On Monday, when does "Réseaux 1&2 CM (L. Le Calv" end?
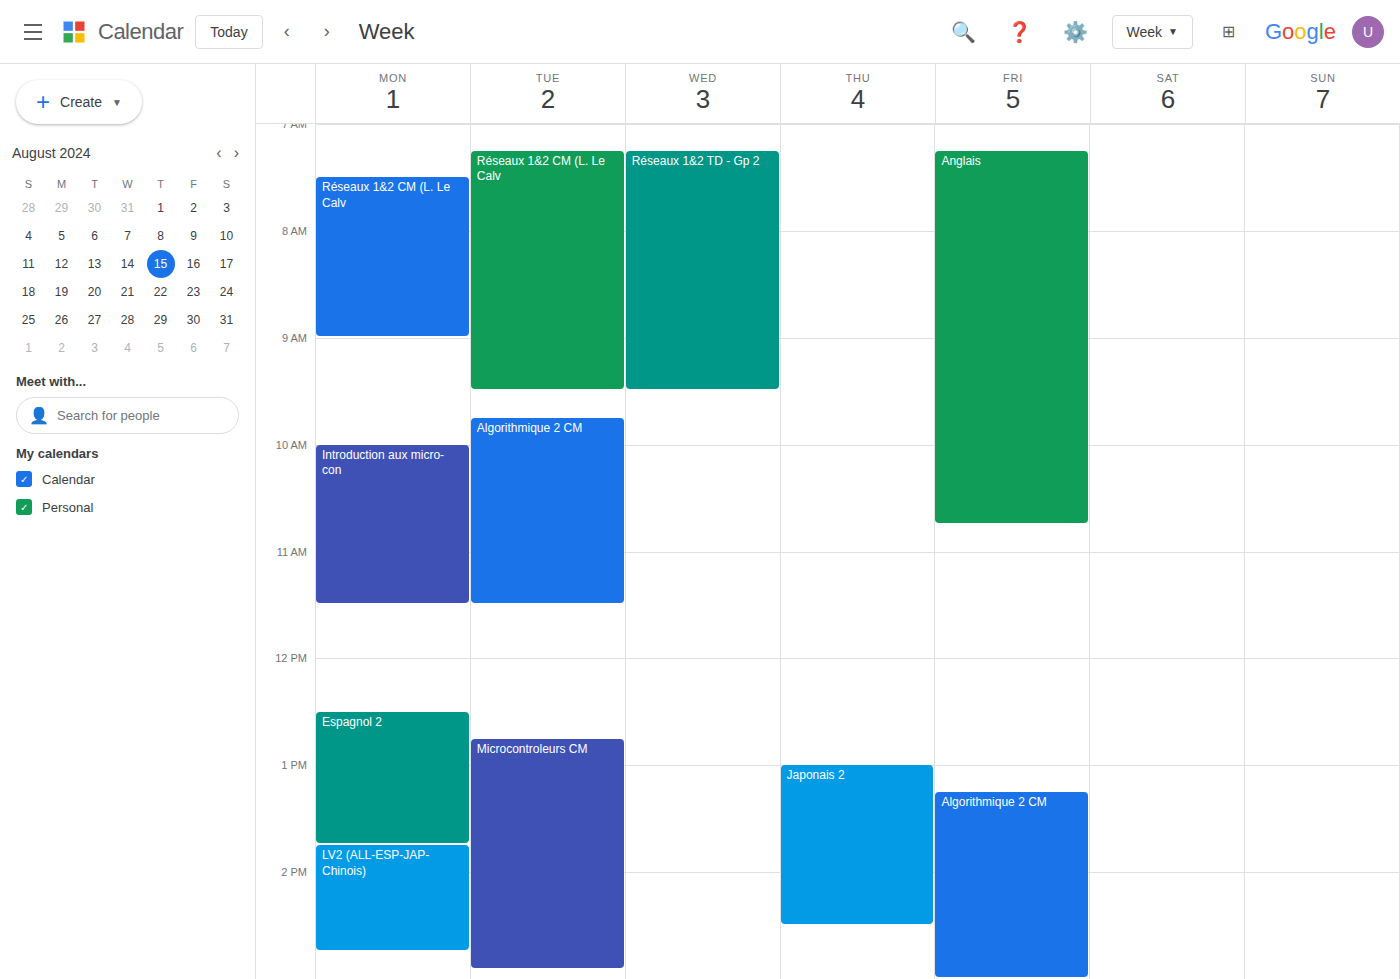
9:00 AM